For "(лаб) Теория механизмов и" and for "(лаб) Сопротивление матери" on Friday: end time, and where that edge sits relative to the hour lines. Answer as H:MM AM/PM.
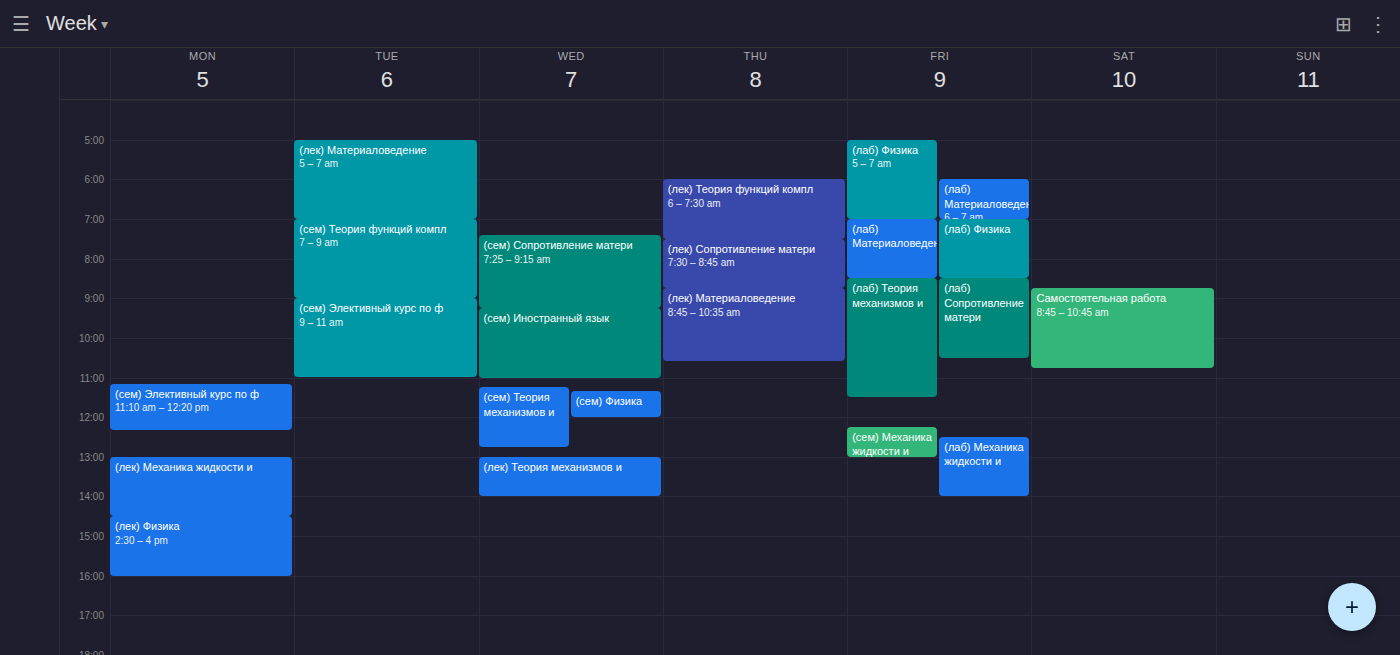
"(лаб) Теория механизмов и": 11:30 AM, halfway between the 11 AM and 12 PM lines. "(лаб) Сопротивление матери": 10:30 AM, halfway between the 10 AM and 11 AM lines.